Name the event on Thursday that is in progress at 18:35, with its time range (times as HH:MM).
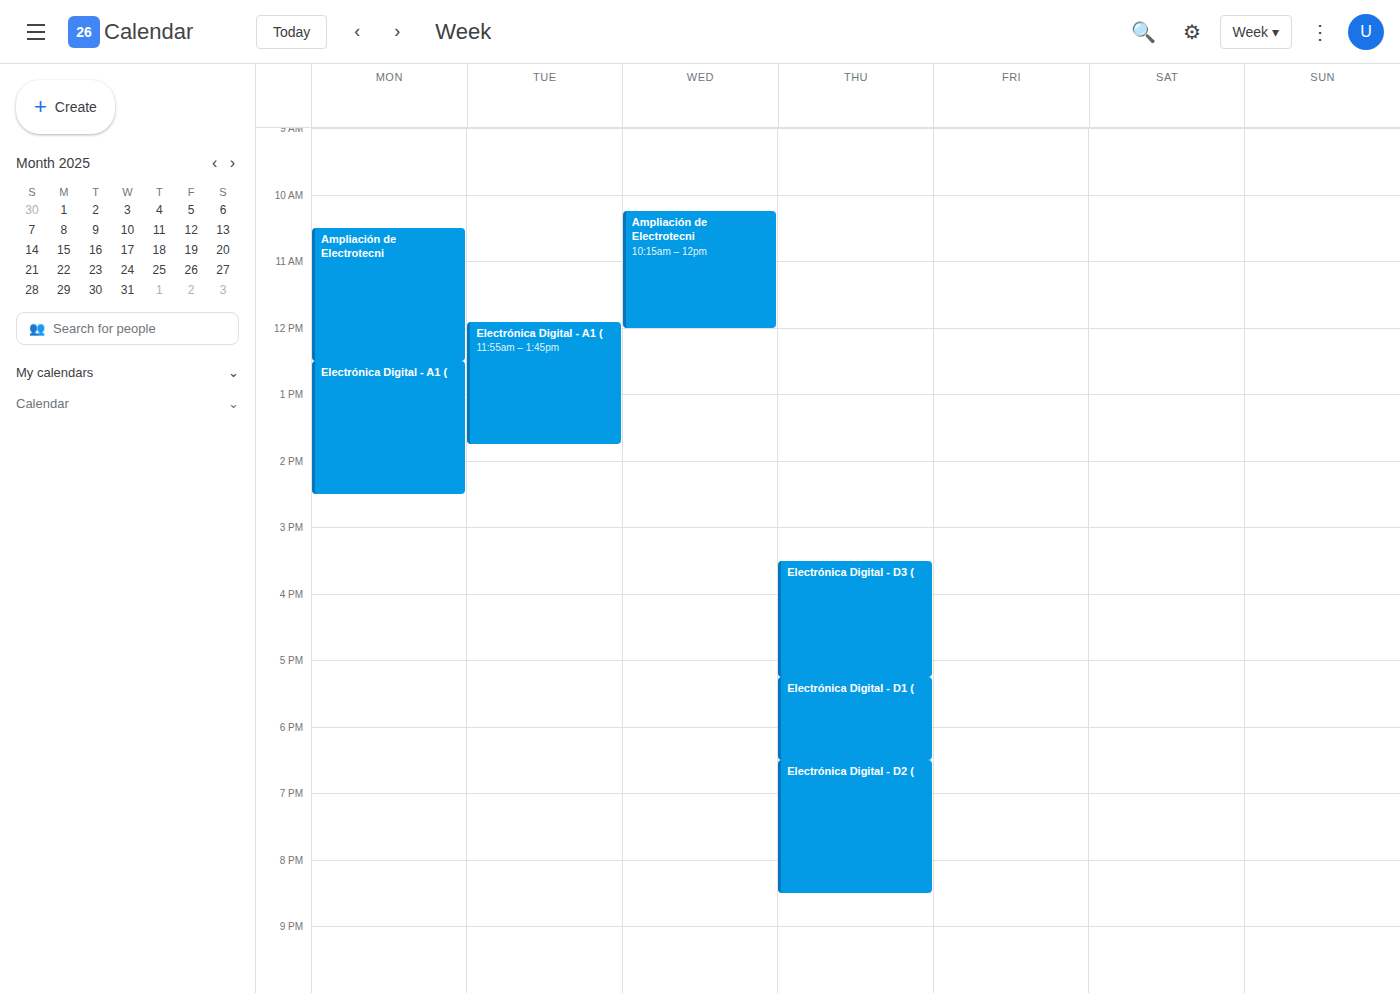
"Electrónica Digital - D2 (", 18:30 to 20:30